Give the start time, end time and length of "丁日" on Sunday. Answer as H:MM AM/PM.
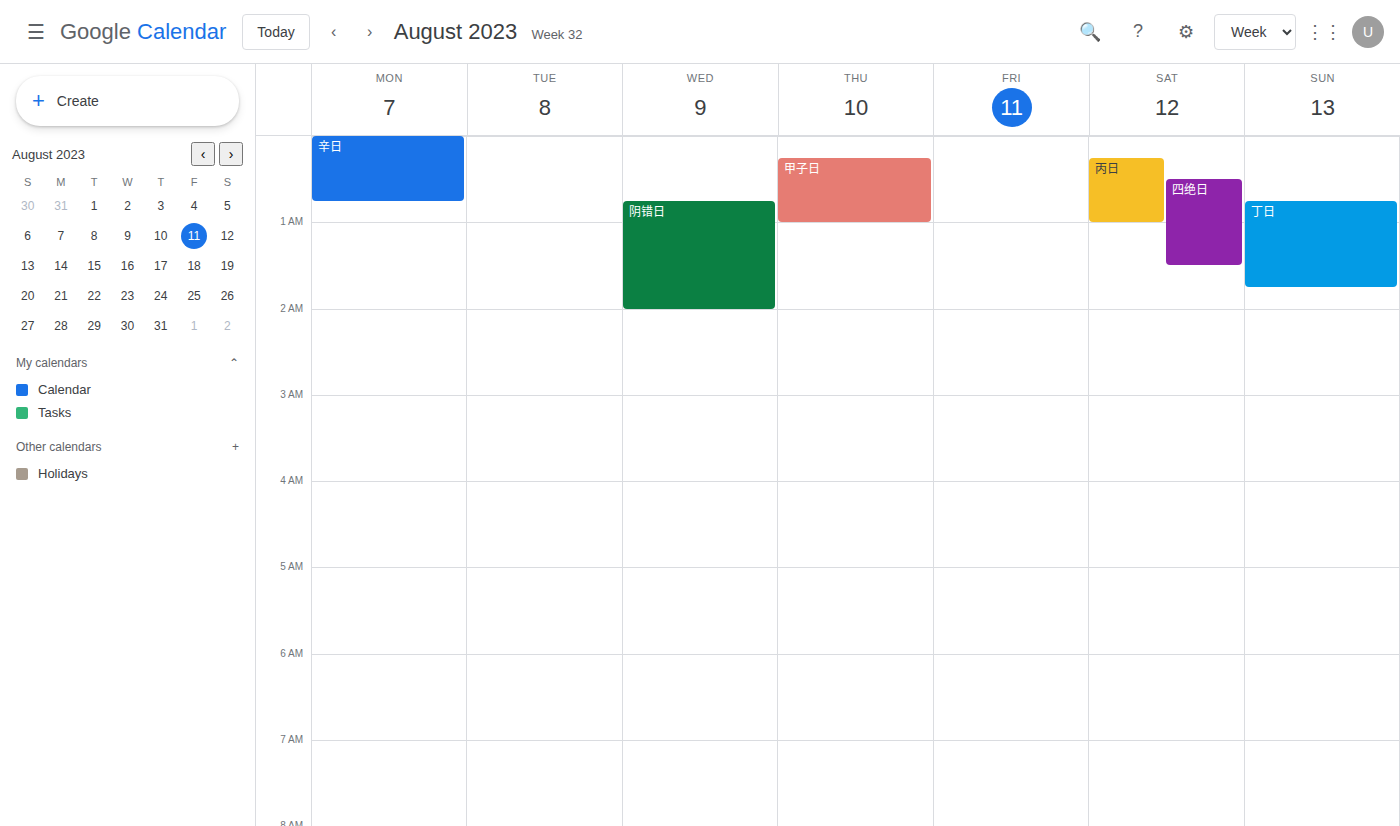
12:45 AM to 1:45 AM, 1 hour